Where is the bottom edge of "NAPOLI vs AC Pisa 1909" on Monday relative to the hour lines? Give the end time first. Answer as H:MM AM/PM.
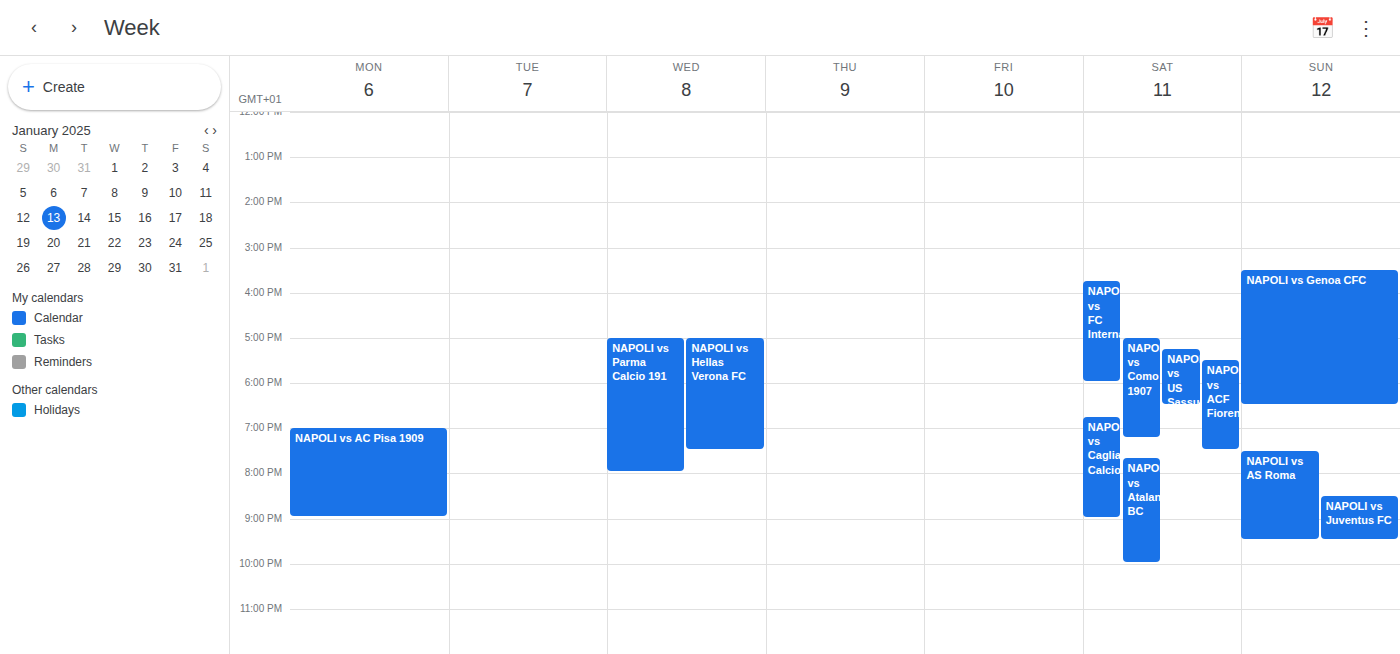
9:00 PM -- exactly on the 9 PM line.